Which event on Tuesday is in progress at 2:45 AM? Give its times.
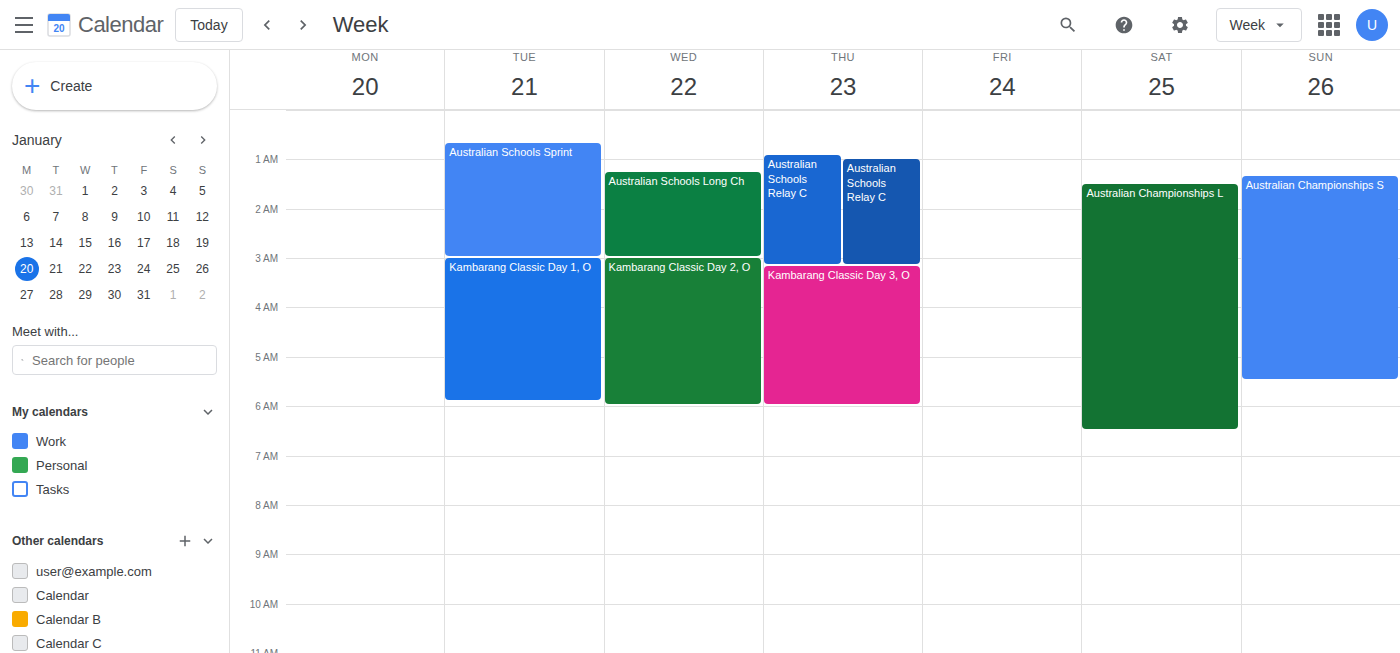
"Australian Schools Sprint", 12:40 AM to 3:00 AM